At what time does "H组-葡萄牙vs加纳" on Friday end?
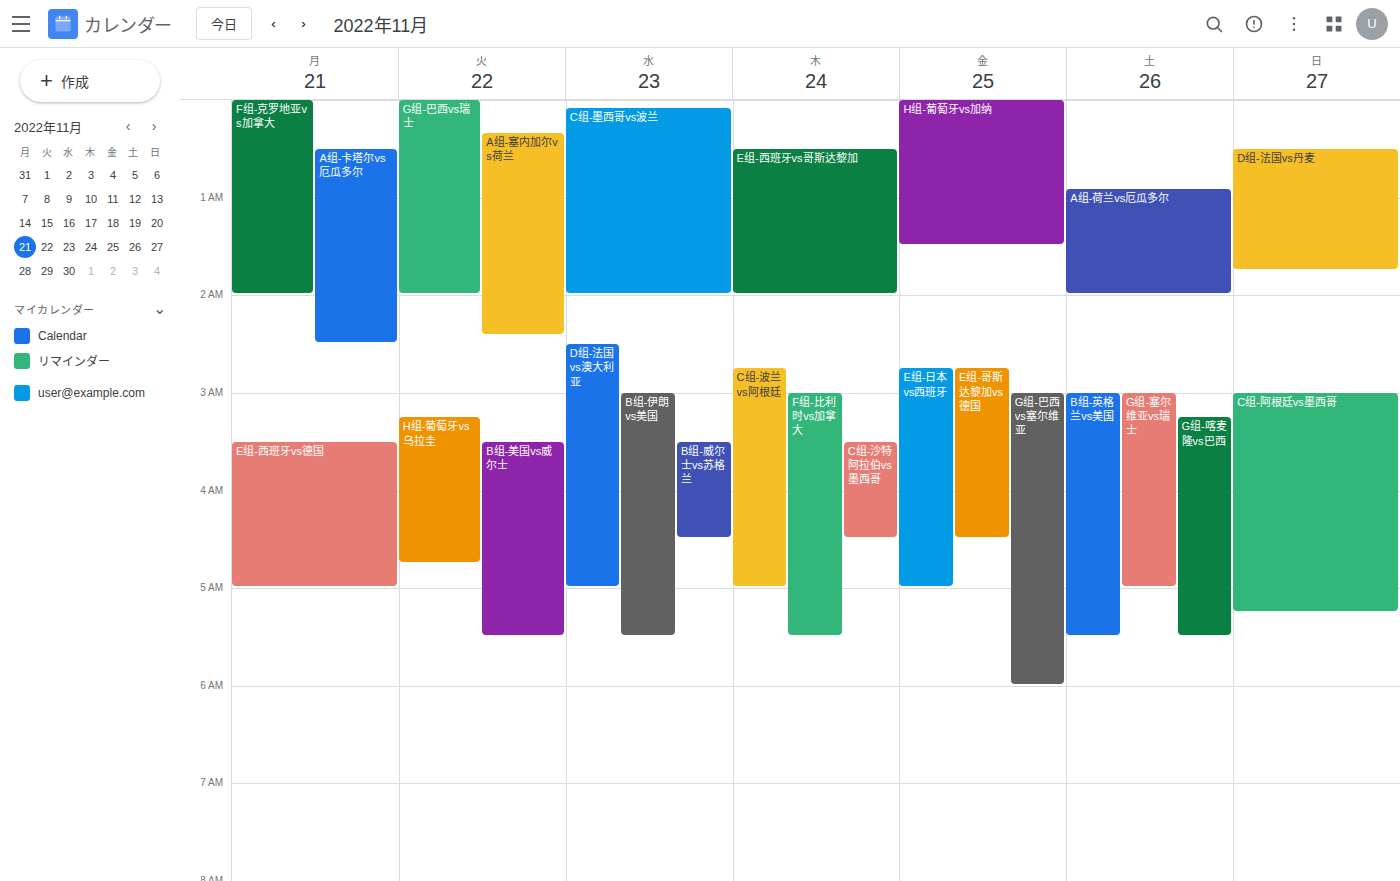
1:30 AM